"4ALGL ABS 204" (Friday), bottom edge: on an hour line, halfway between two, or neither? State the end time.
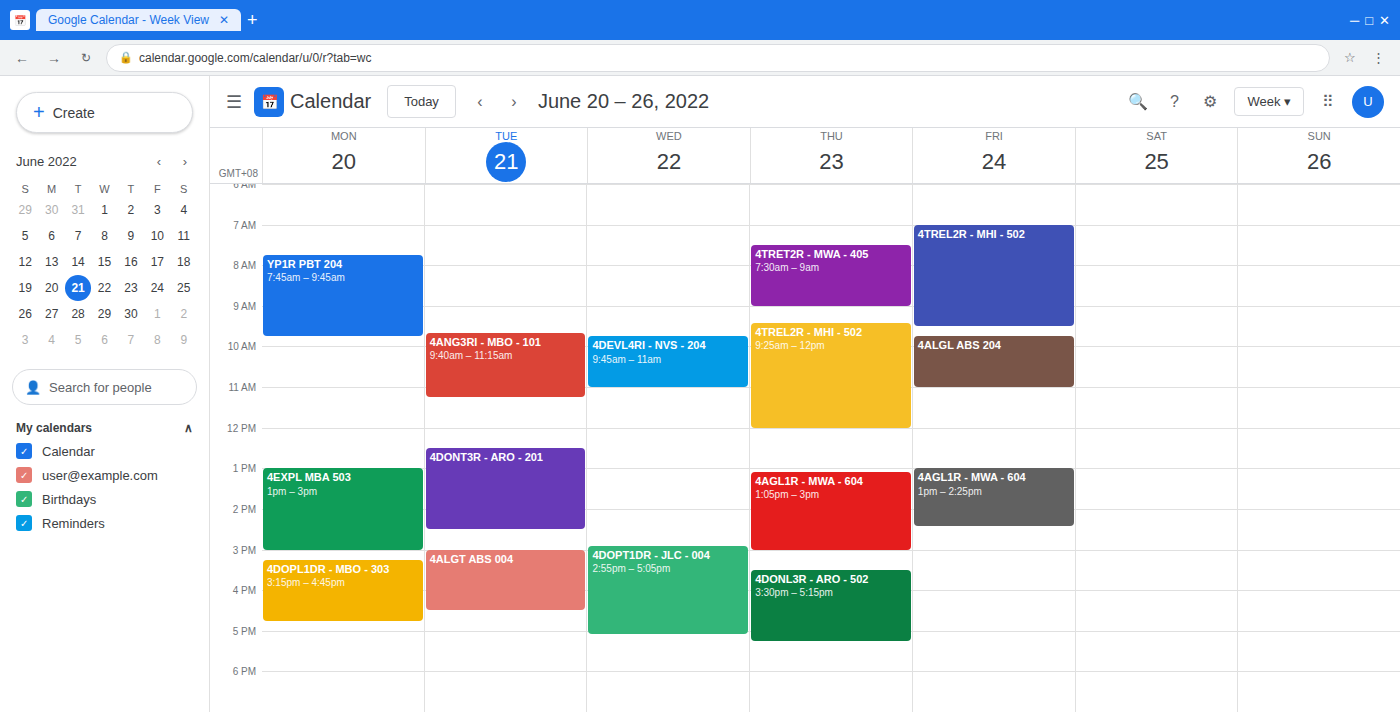
11:00 AM -- exactly on the 11 AM line.